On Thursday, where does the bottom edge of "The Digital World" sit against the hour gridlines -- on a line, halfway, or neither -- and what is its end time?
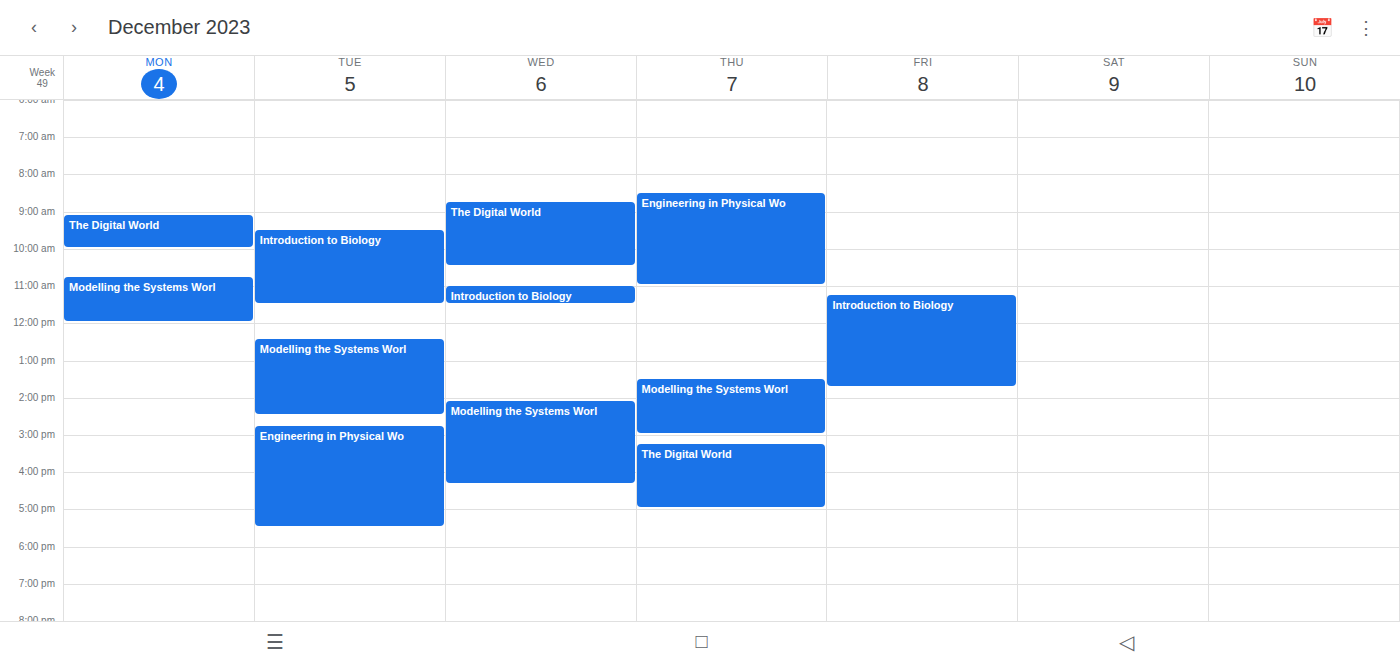
5:00 PM -- exactly on the 5 PM line.